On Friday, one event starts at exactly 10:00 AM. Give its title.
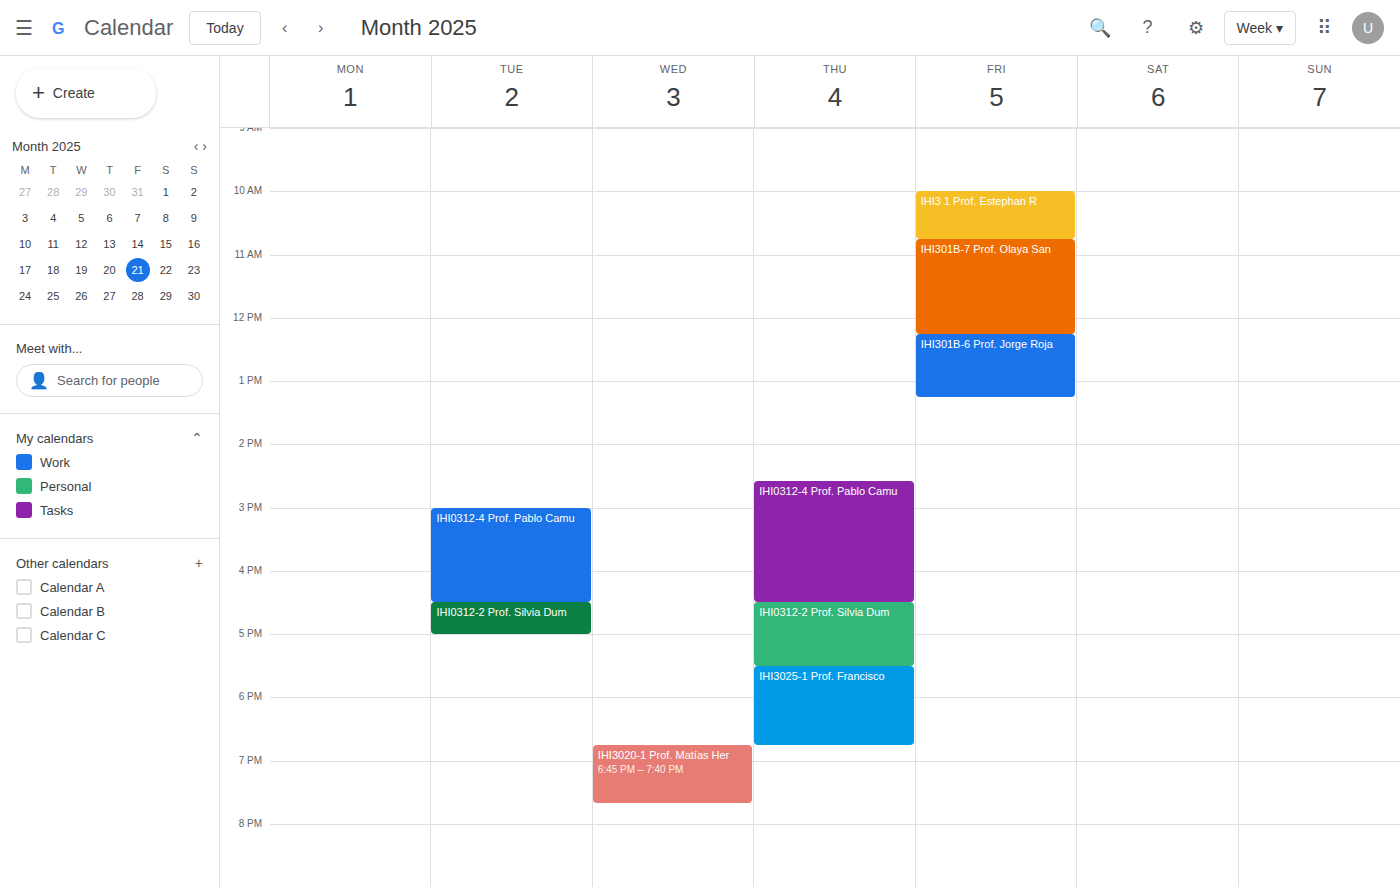
"IHI3 1 Prof. Estephan R"